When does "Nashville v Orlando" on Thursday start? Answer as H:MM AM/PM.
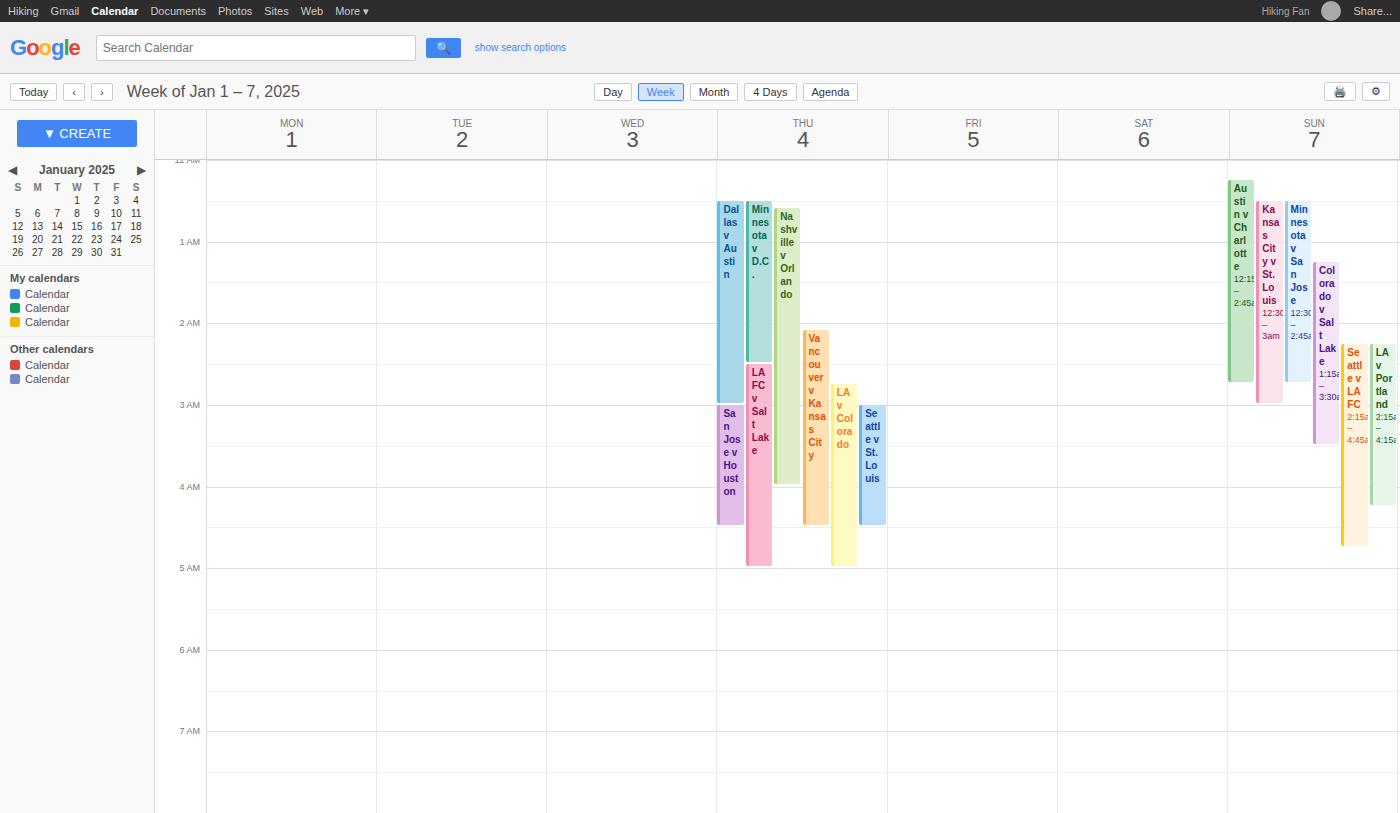
12:35 AM